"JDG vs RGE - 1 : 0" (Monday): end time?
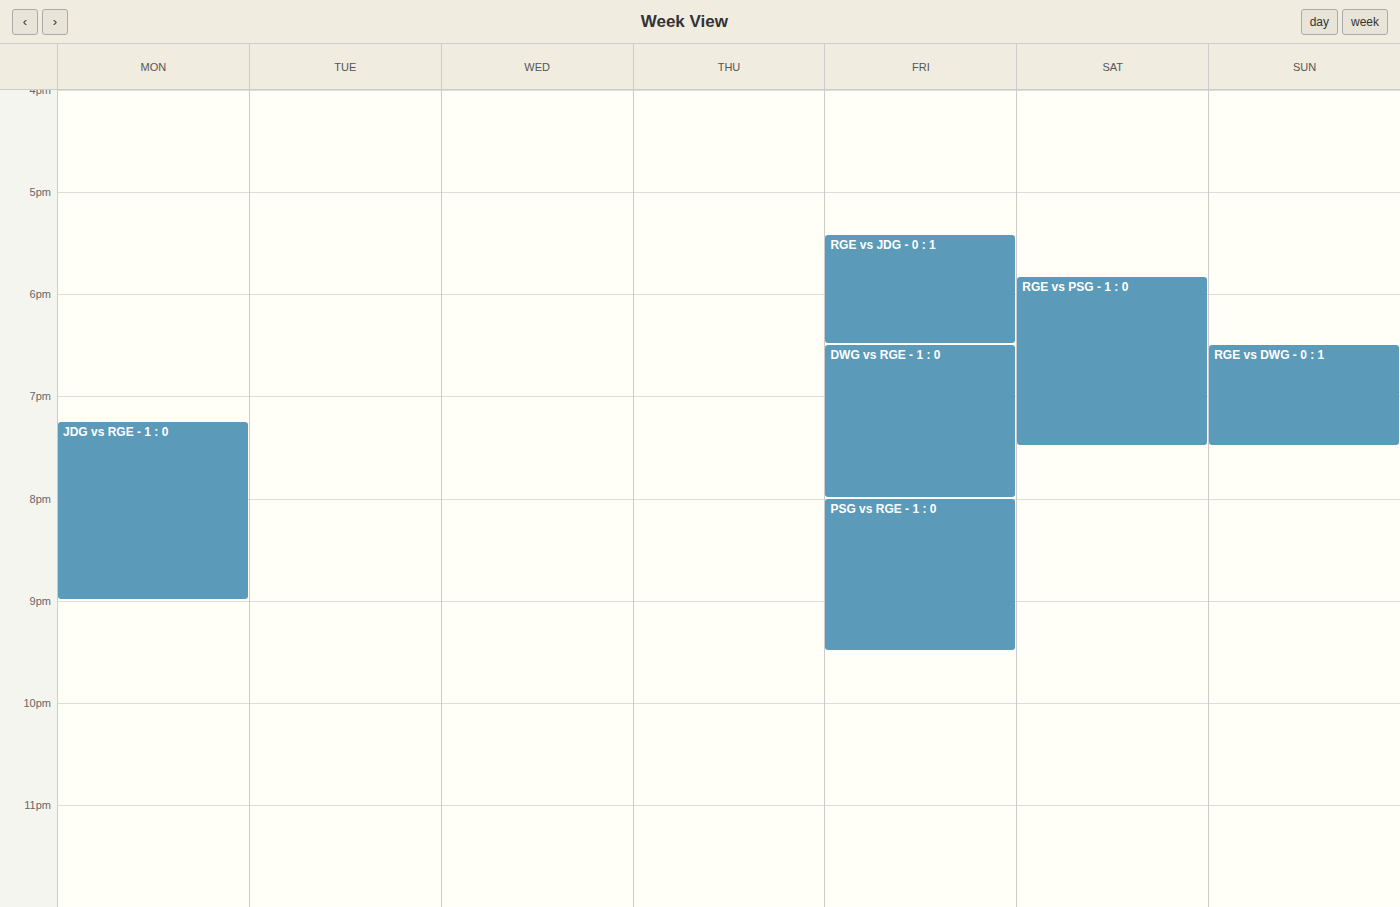
9:00 PM